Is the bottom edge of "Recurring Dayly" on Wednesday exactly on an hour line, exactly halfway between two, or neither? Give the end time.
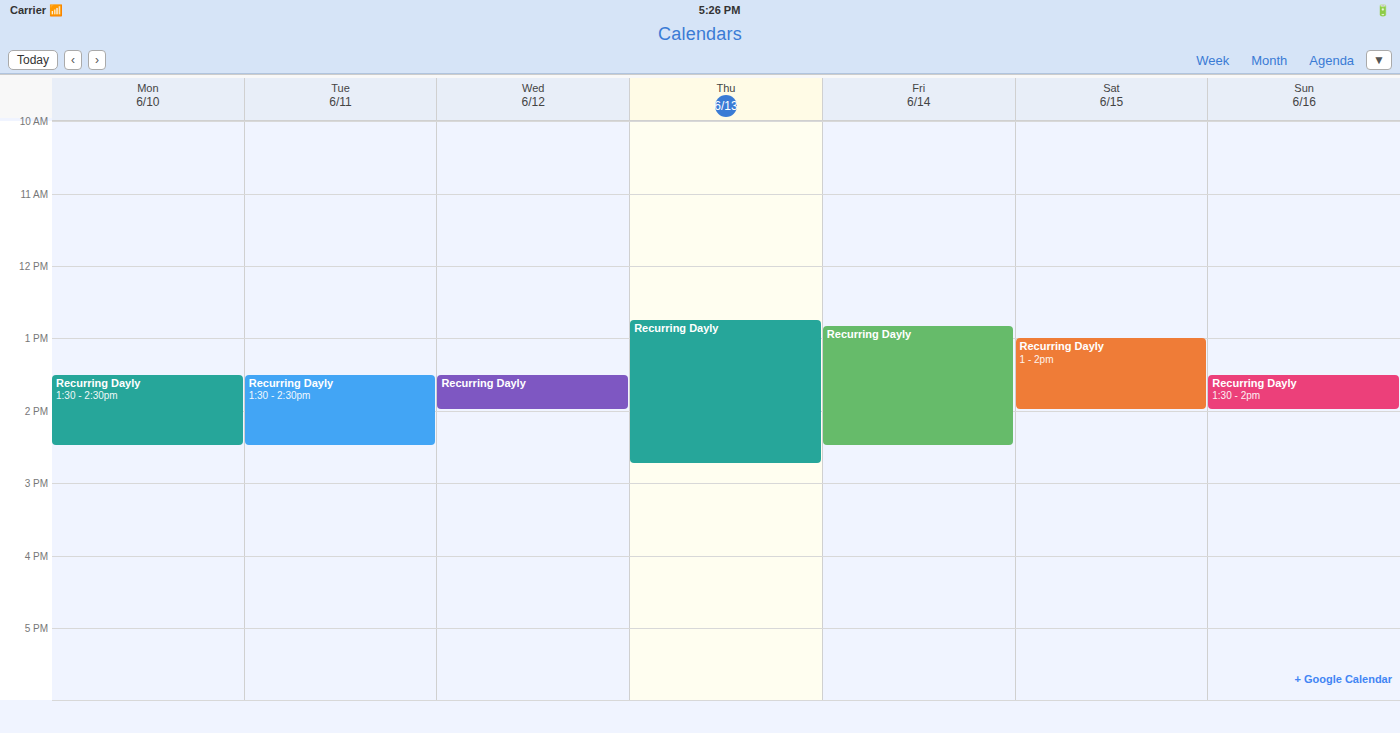
2:00 PM -- exactly on the 2 PM line.